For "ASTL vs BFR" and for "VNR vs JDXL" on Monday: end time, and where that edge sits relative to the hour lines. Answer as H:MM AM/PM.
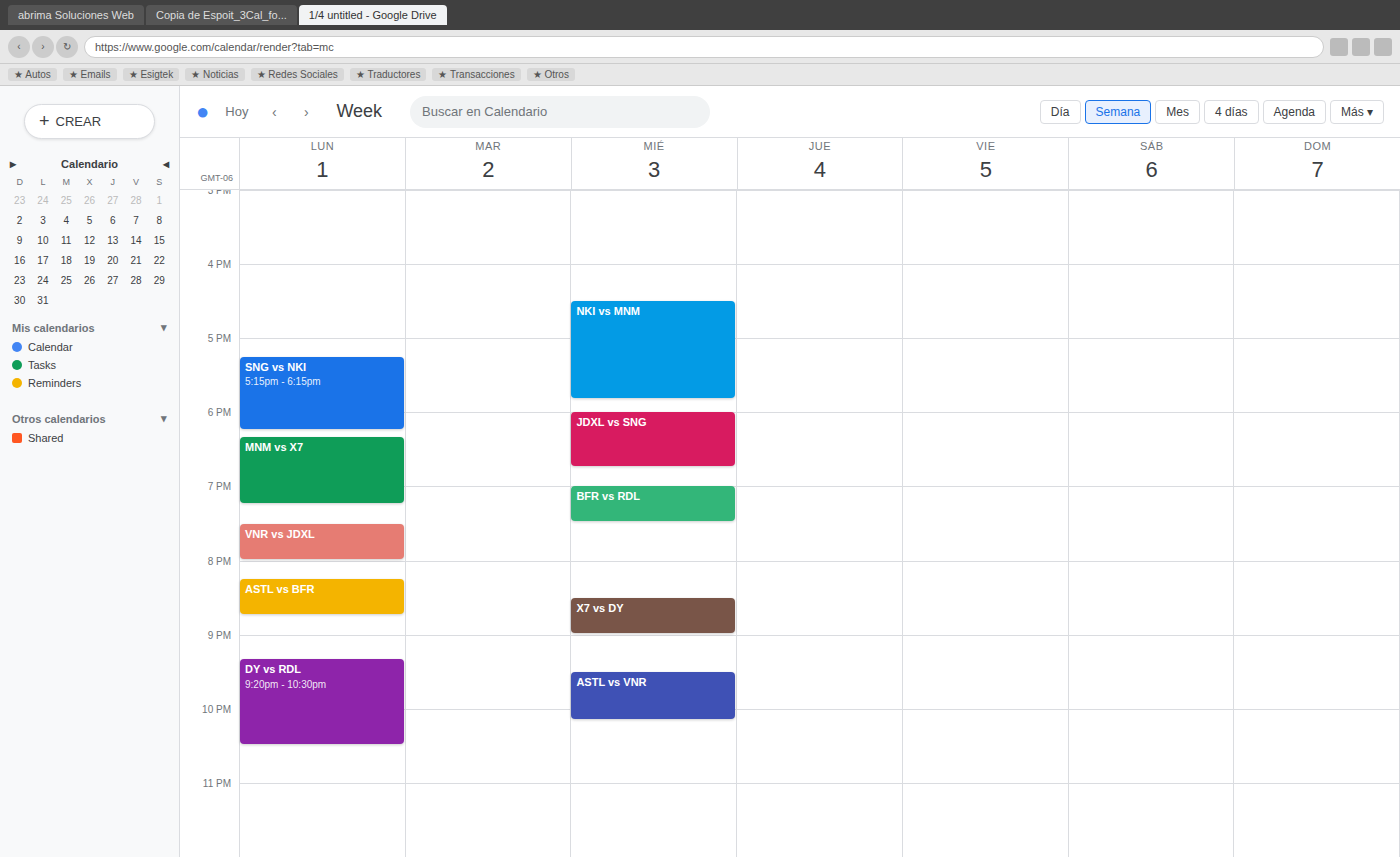
"ASTL vs BFR": 8:45 PM, neither: three quarters of the way from the 8 PM line to the 9 PM line. "VNR vs JDXL": 8:00 PM, exactly on the 8 PM line.